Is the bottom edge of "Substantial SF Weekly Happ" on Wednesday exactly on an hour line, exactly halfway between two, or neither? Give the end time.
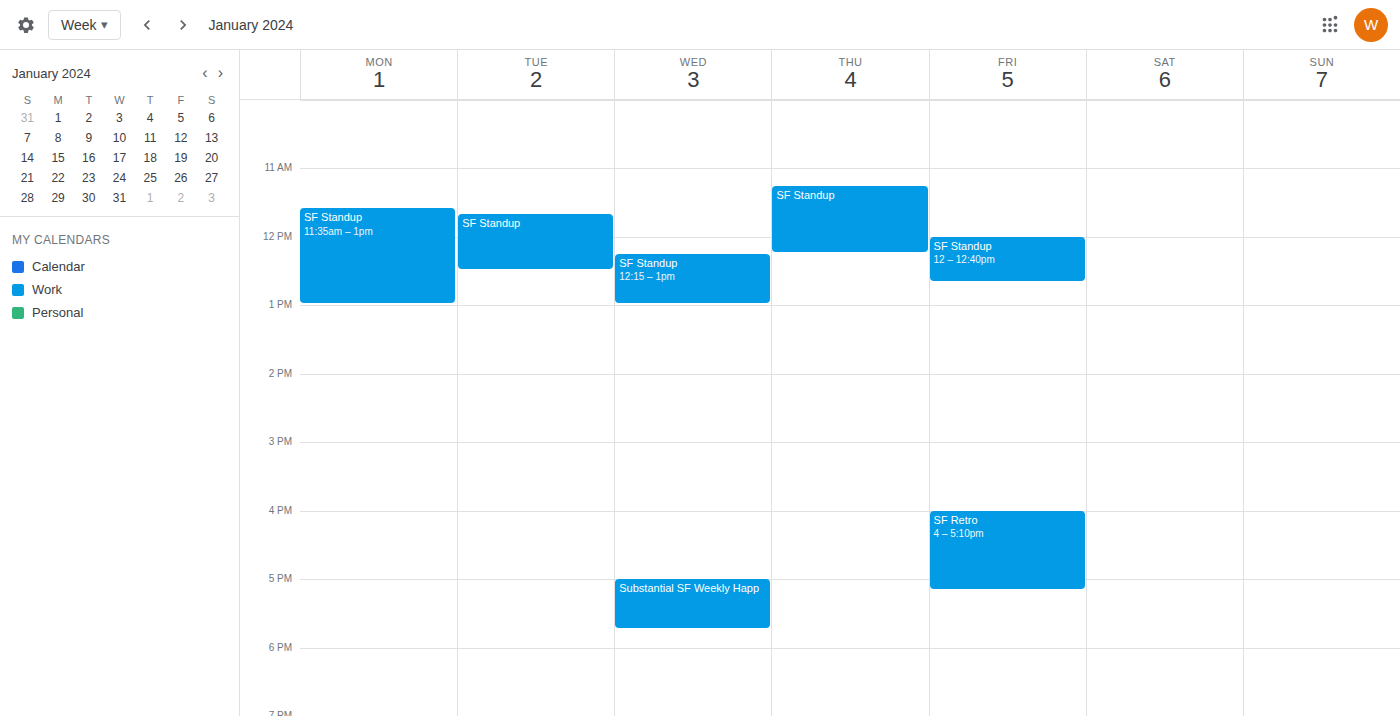
5:45 PM -- neither: three quarters of the way from the 5 PM line to the 6 PM line.